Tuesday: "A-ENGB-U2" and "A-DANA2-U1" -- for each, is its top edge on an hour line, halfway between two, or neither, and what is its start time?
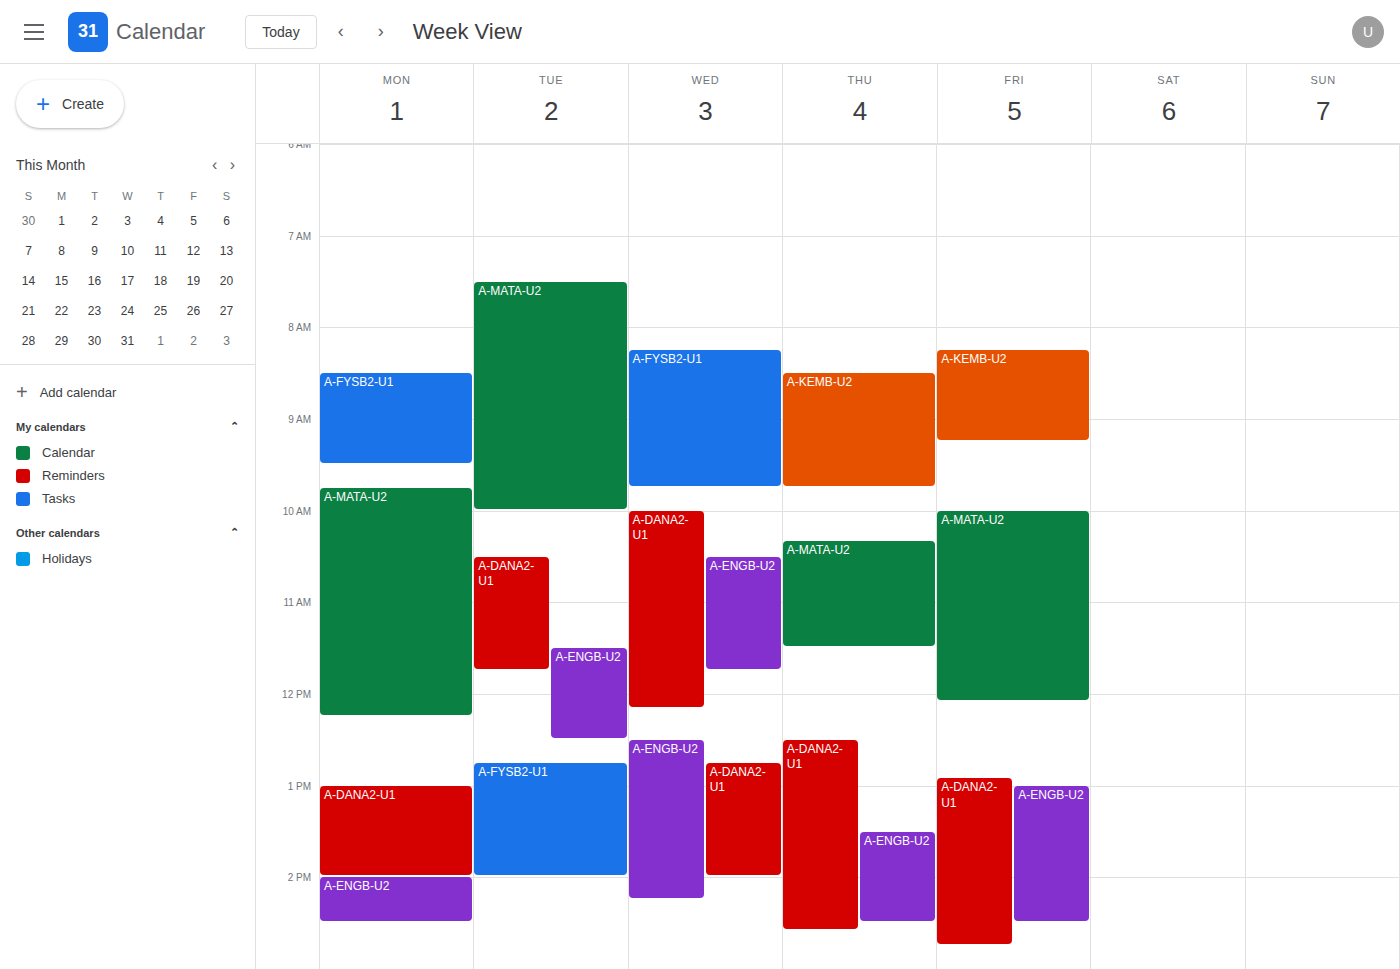
"A-ENGB-U2": 11:30 AM, halfway between the 11 AM and 12 PM lines. "A-DANA2-U1": 10:30 AM, halfway between the 10 AM and 11 AM lines.